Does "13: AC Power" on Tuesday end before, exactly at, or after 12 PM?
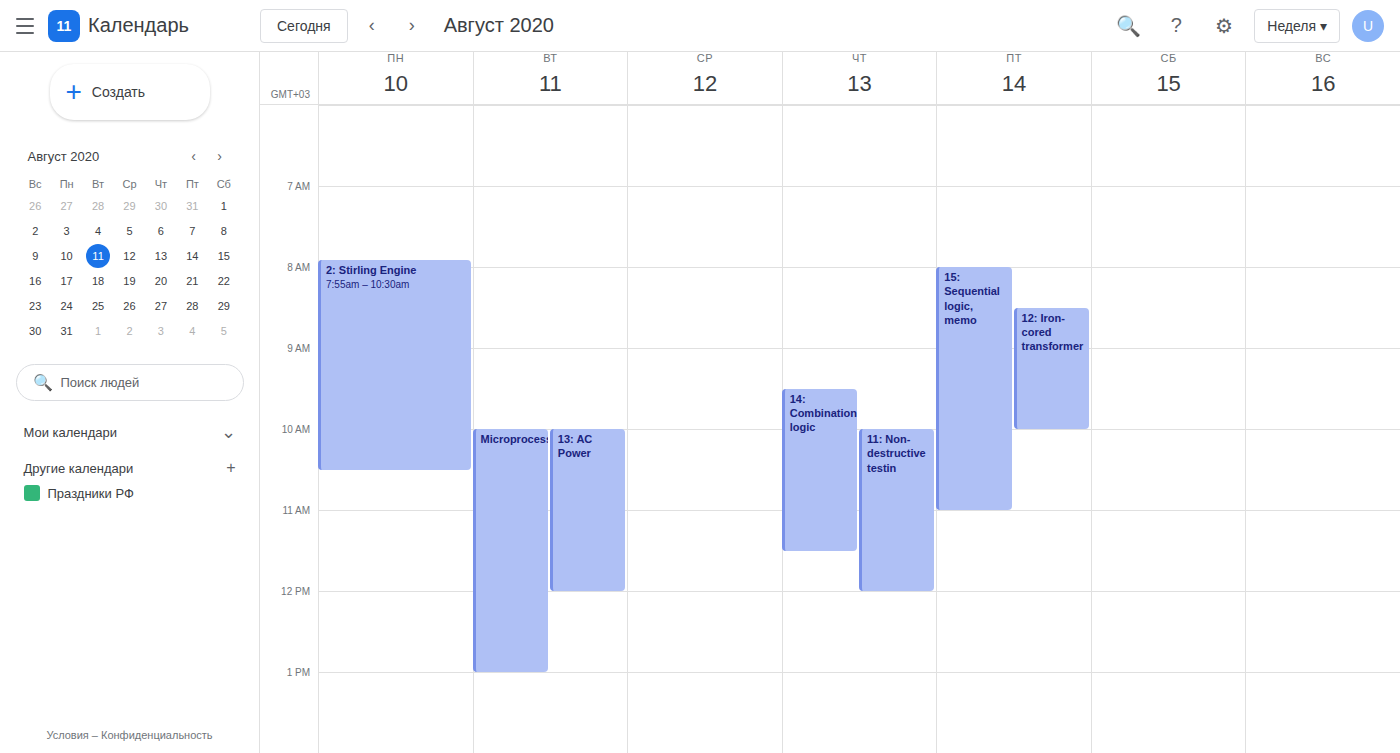
12:00 PM -- exactly at 12 PM, on the 12 PM line.